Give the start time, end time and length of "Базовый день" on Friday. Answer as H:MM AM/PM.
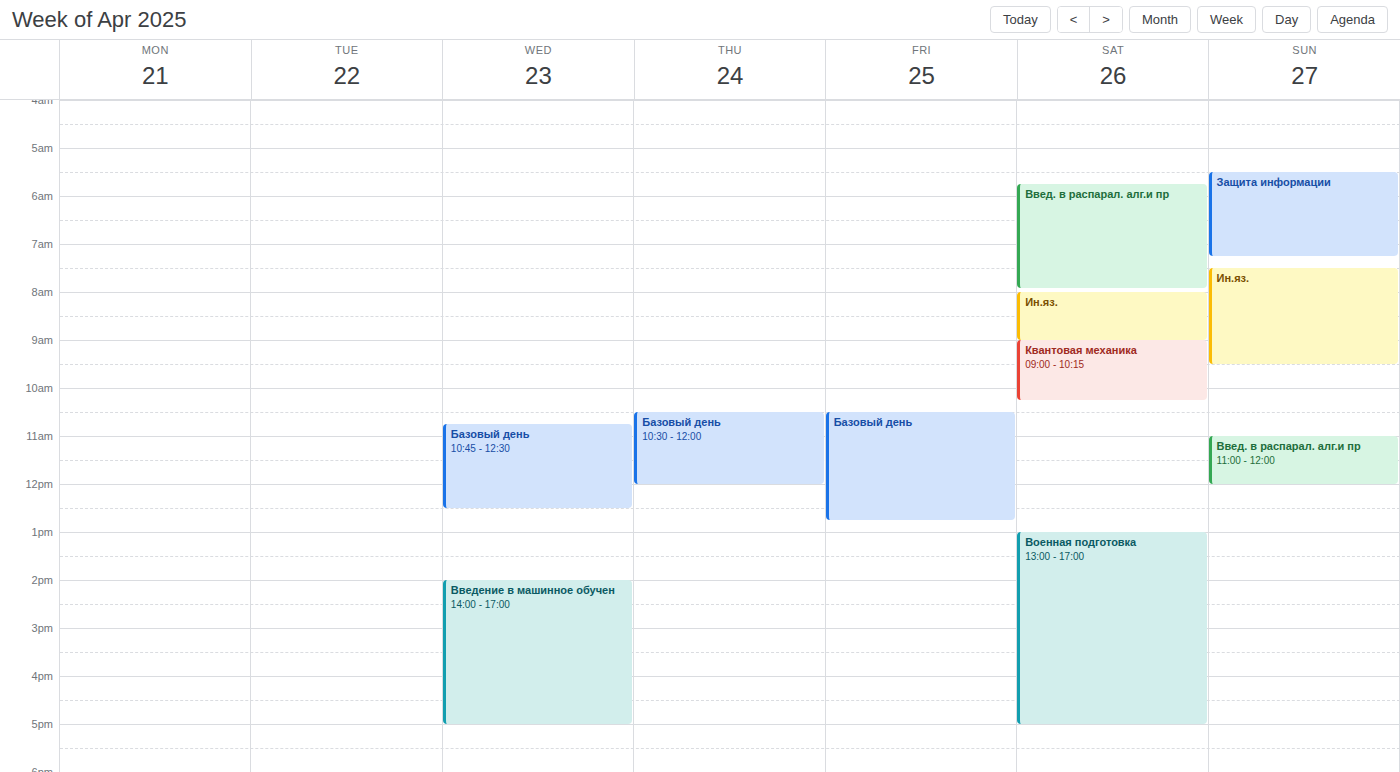
10:30 AM to 12:45 PM, 2 hours 15 minutes